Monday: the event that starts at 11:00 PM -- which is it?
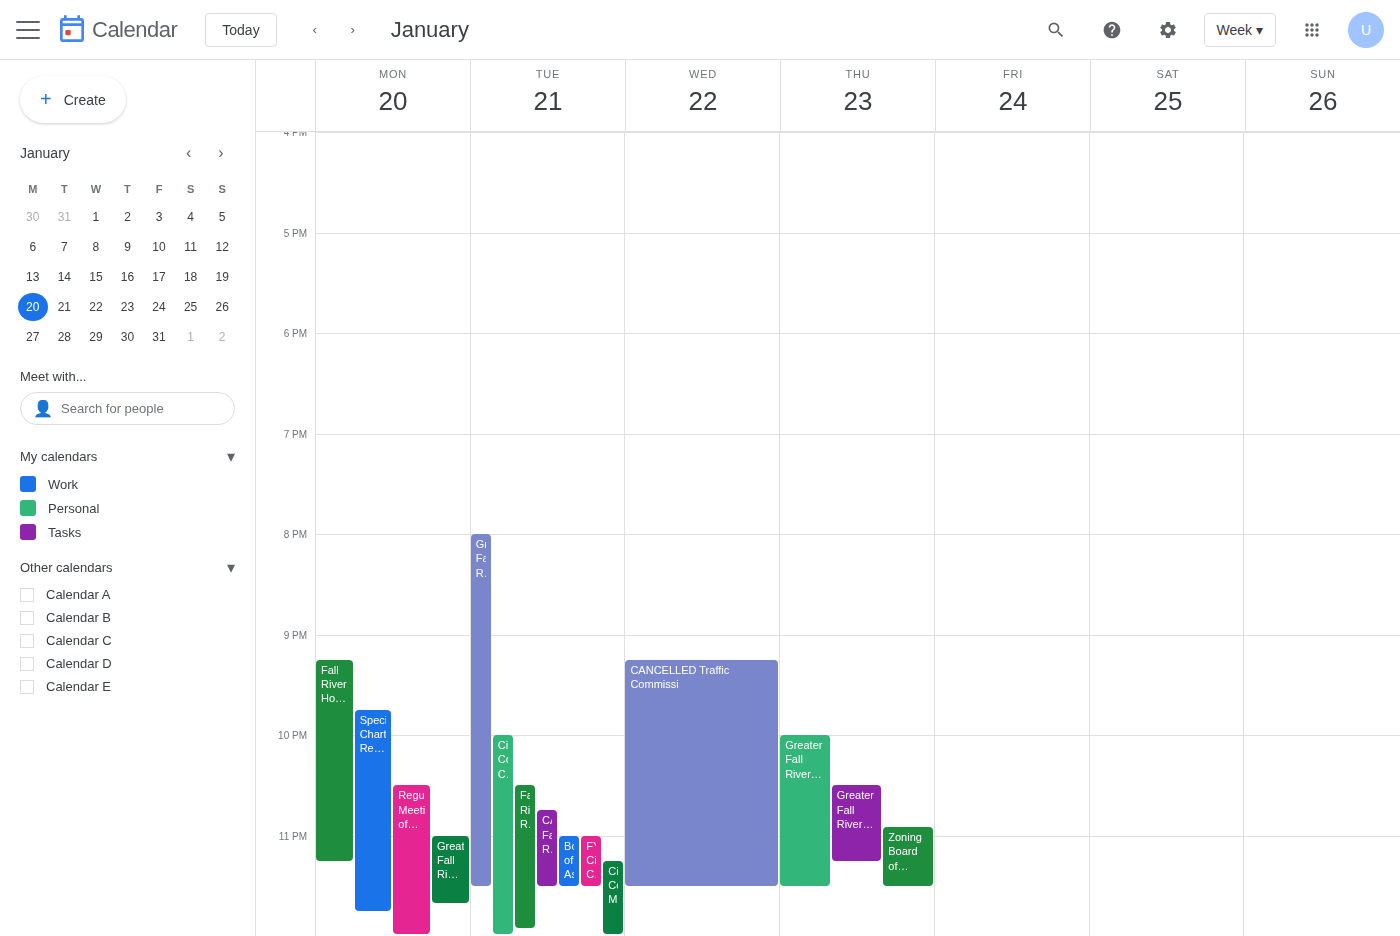
"Greater Fall River Vocatio"